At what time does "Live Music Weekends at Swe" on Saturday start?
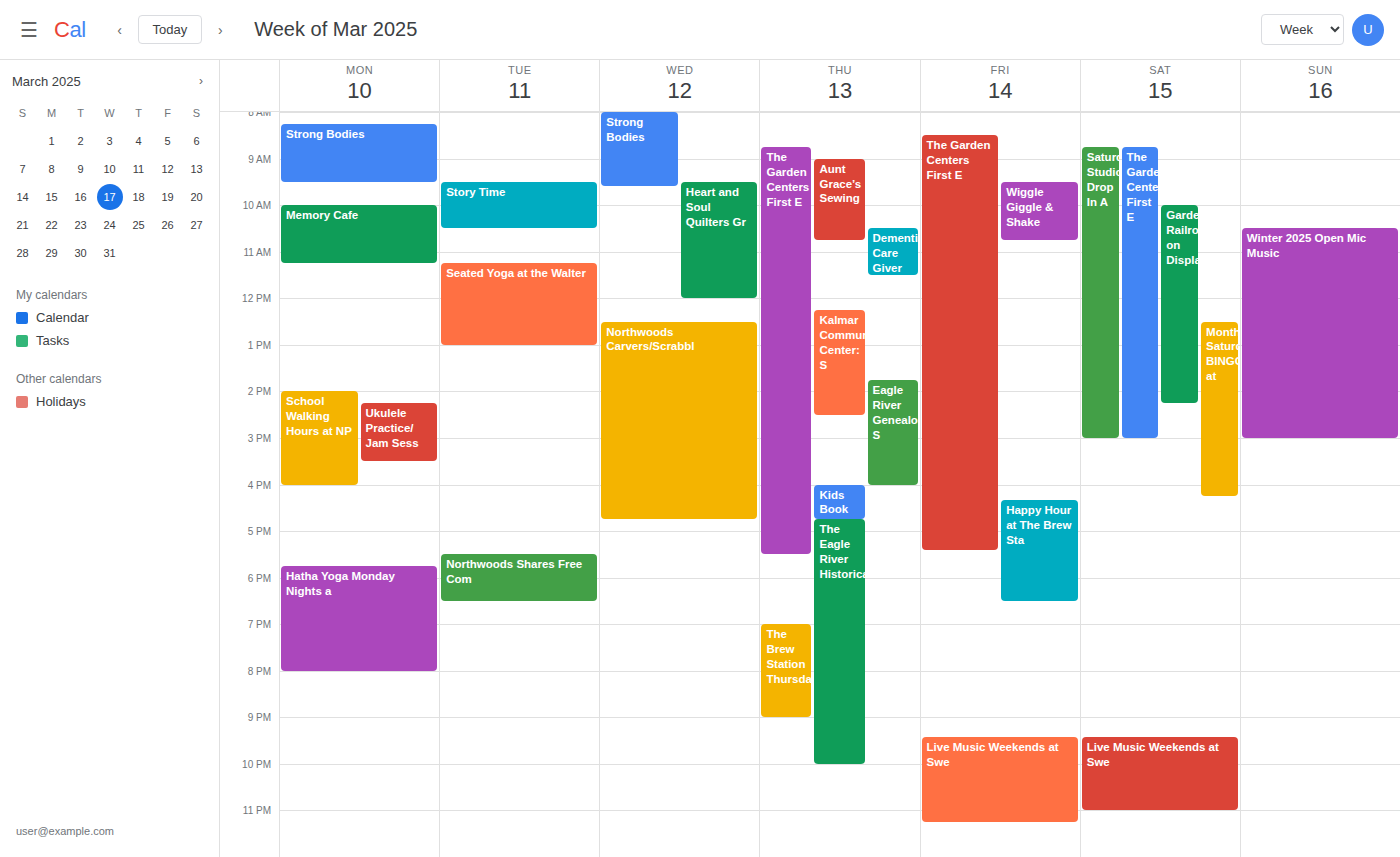
9:25 PM